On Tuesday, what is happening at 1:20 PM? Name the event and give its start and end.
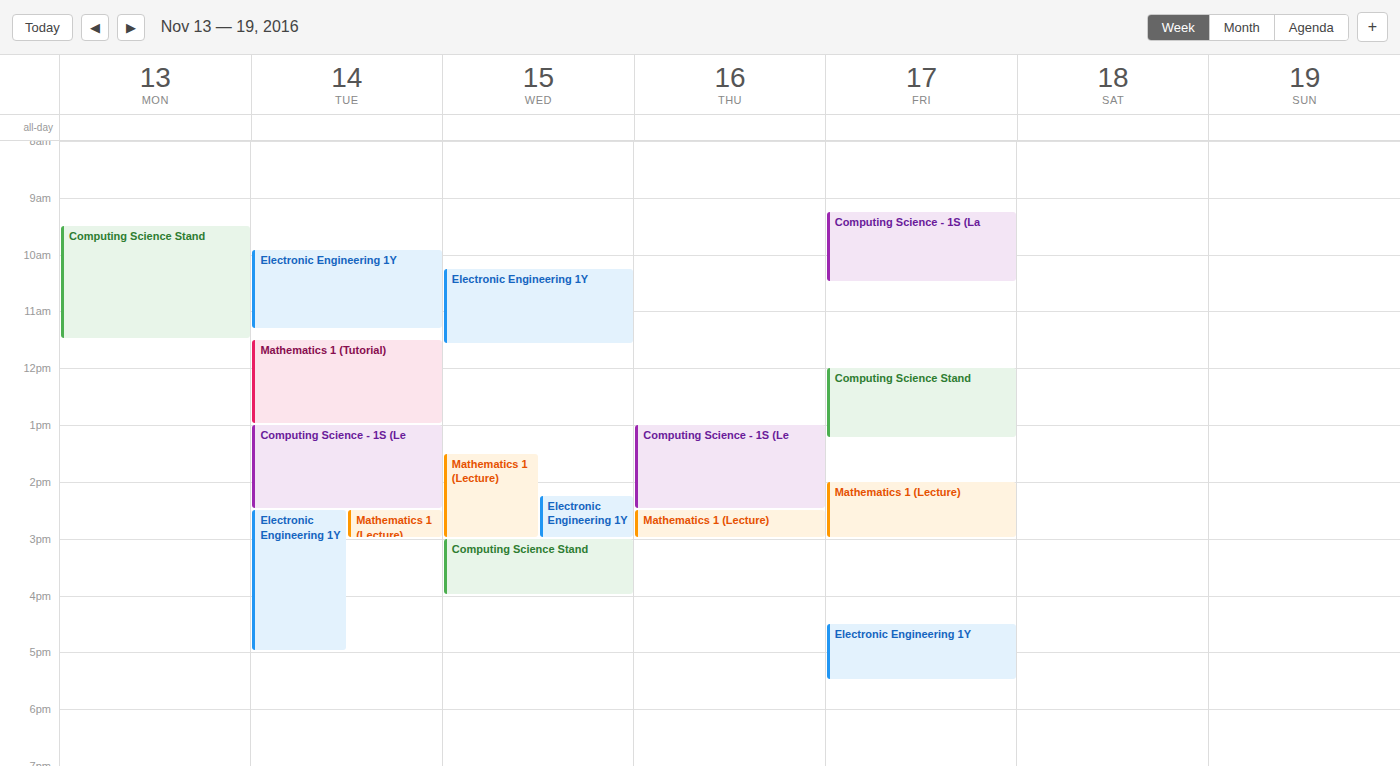
"Computing Science - 1S (Le", 1:00 PM to 2:30 PM